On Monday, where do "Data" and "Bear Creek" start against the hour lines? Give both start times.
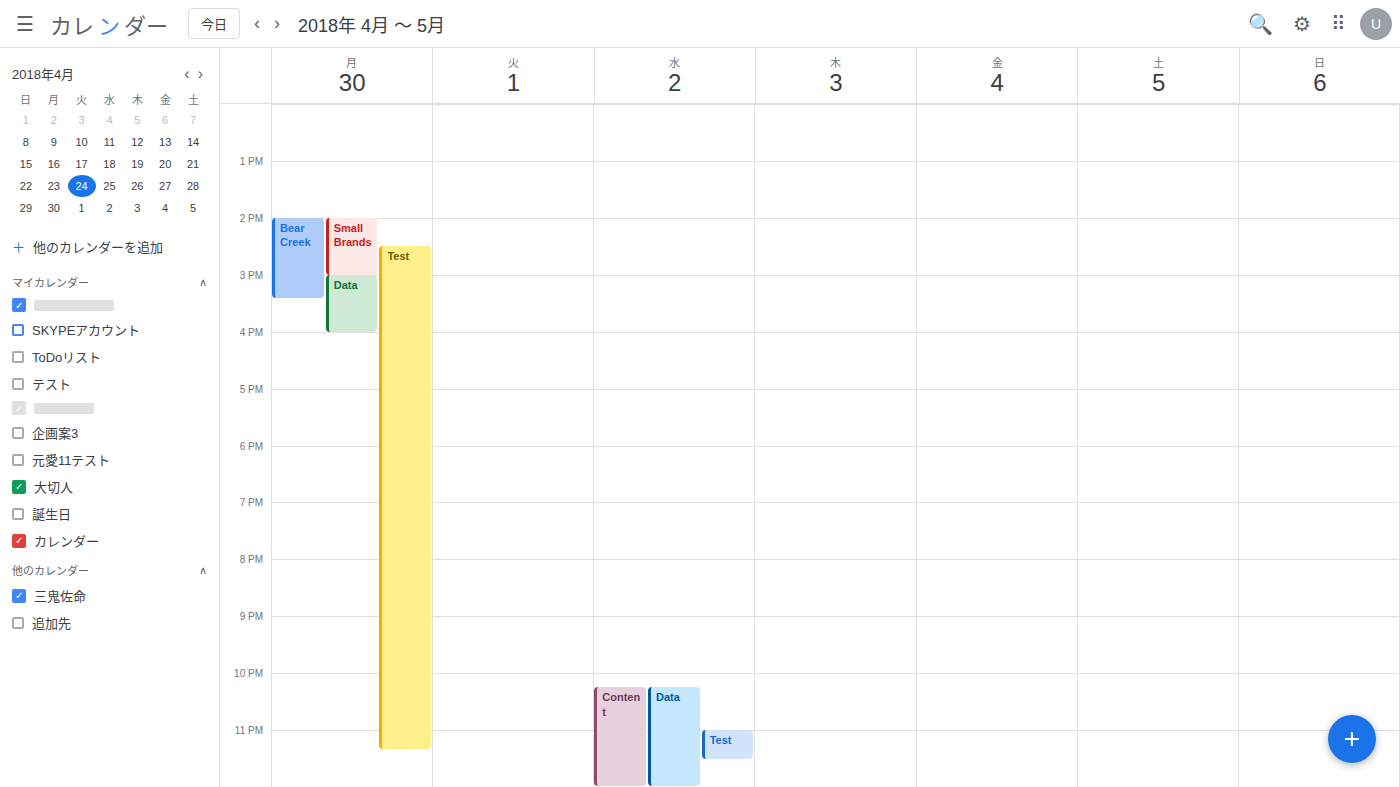
"Data": 3:00 PM, exactly on the 3 PM line. "Bear Creek": 2:00 PM, exactly on the 2 PM line.